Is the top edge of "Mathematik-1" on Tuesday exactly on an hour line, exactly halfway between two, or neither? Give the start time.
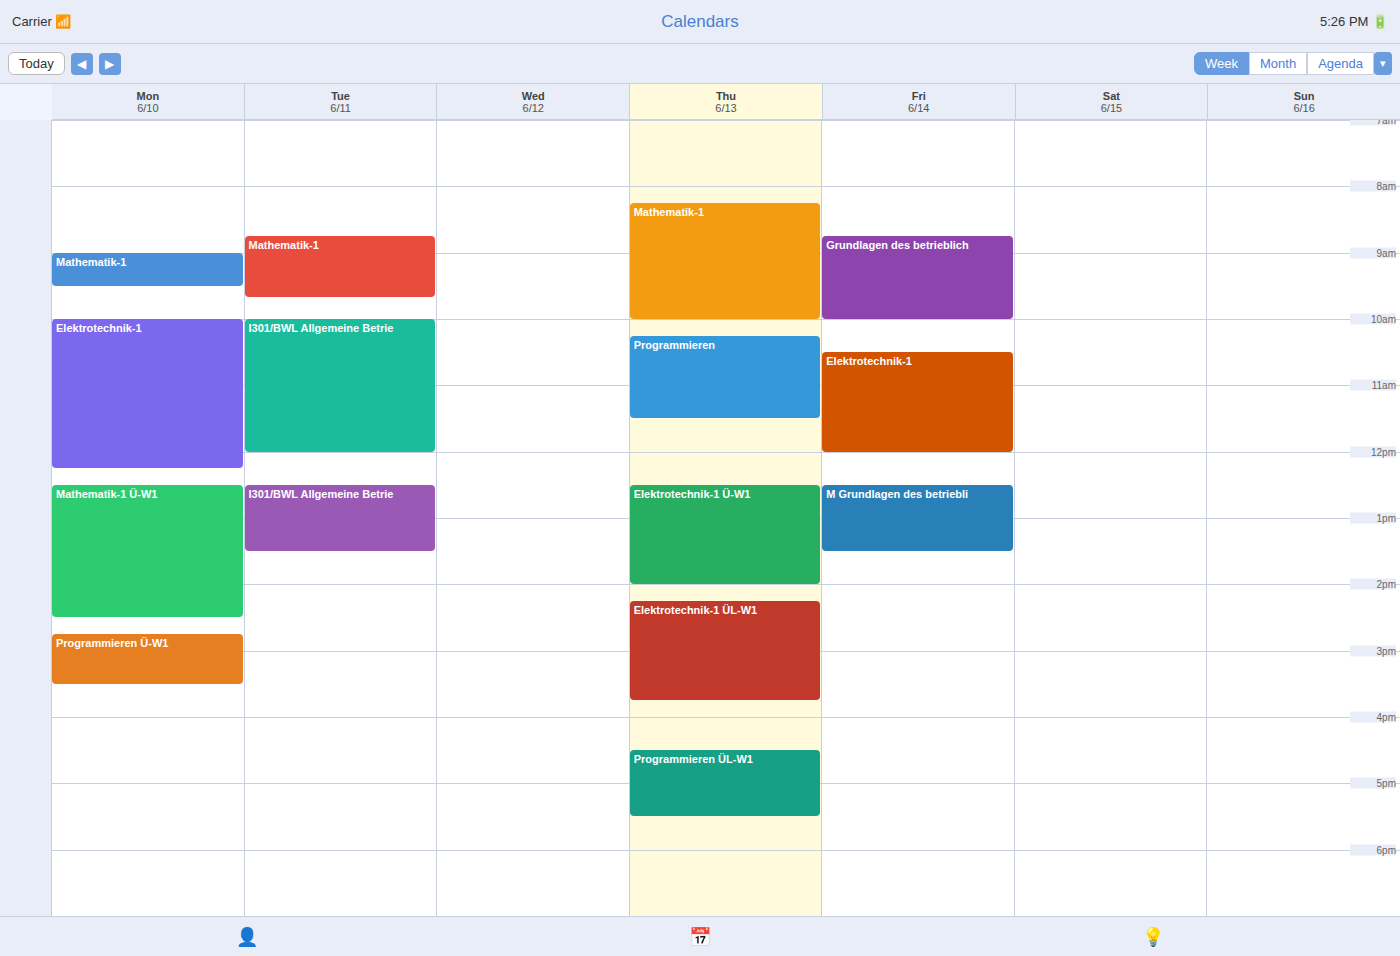
8:45 AM -- neither: three quarters of the way from the 8 AM line to the 9 AM line.